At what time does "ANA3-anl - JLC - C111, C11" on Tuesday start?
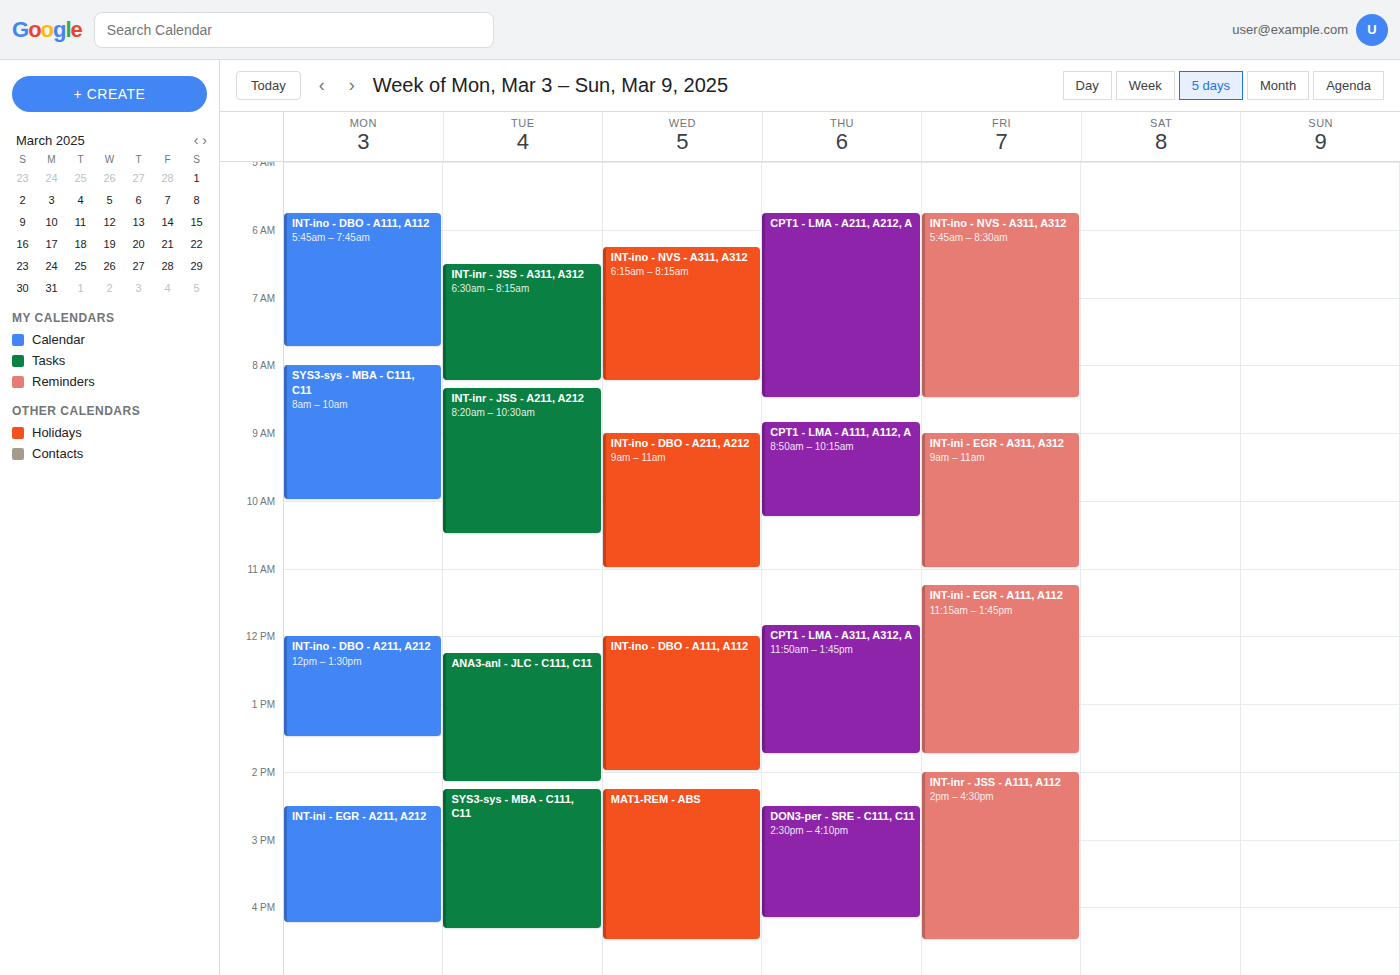
12:15 PM